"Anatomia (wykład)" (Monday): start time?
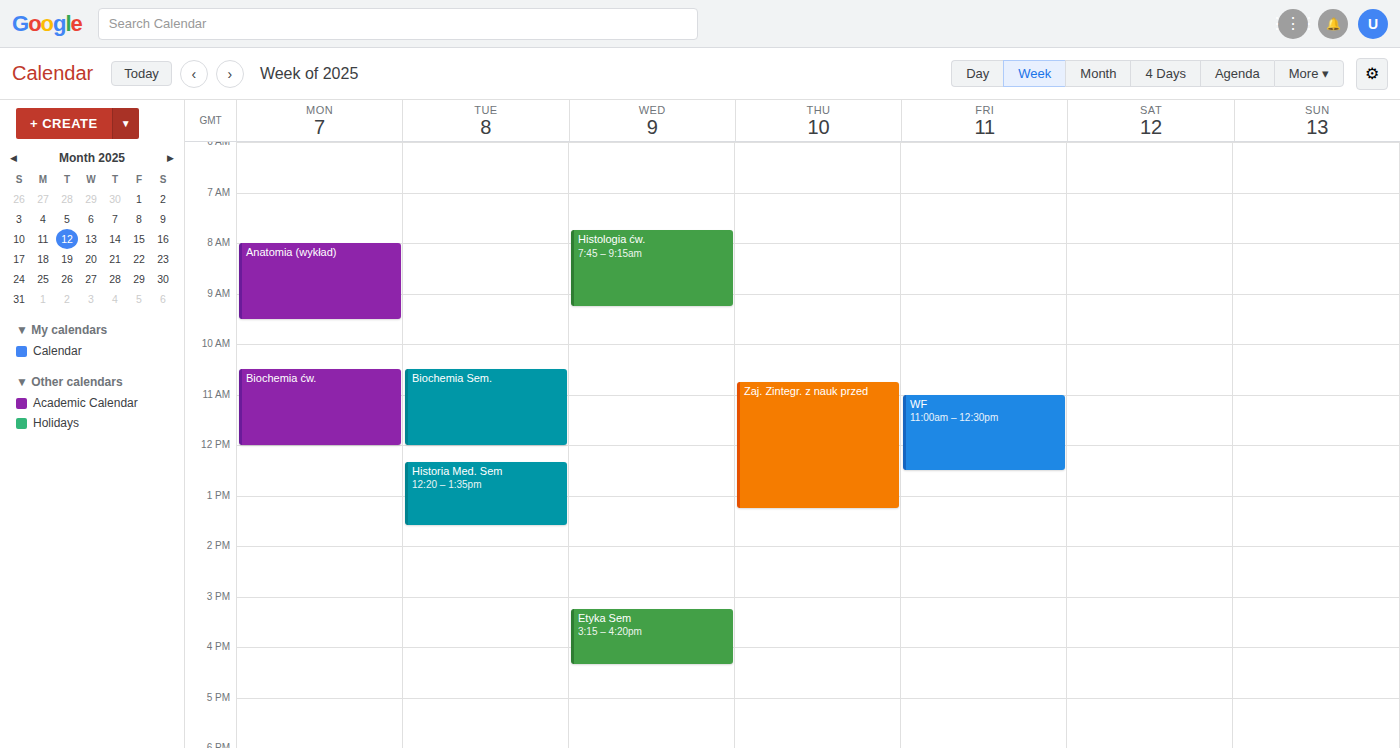
8:00 AM